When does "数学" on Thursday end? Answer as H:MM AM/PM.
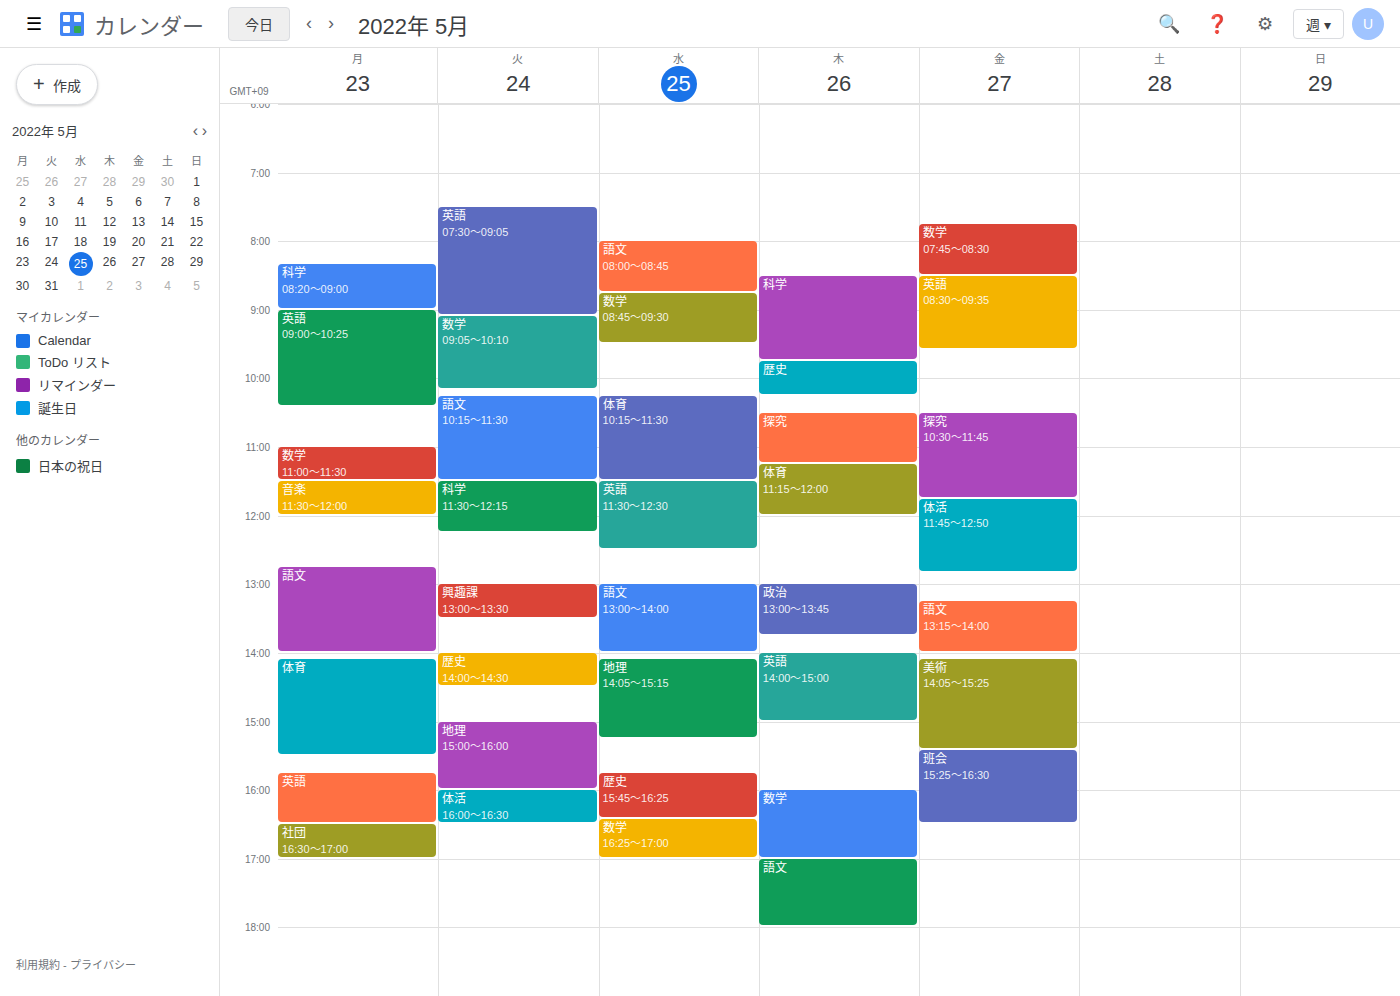
5:00 PM